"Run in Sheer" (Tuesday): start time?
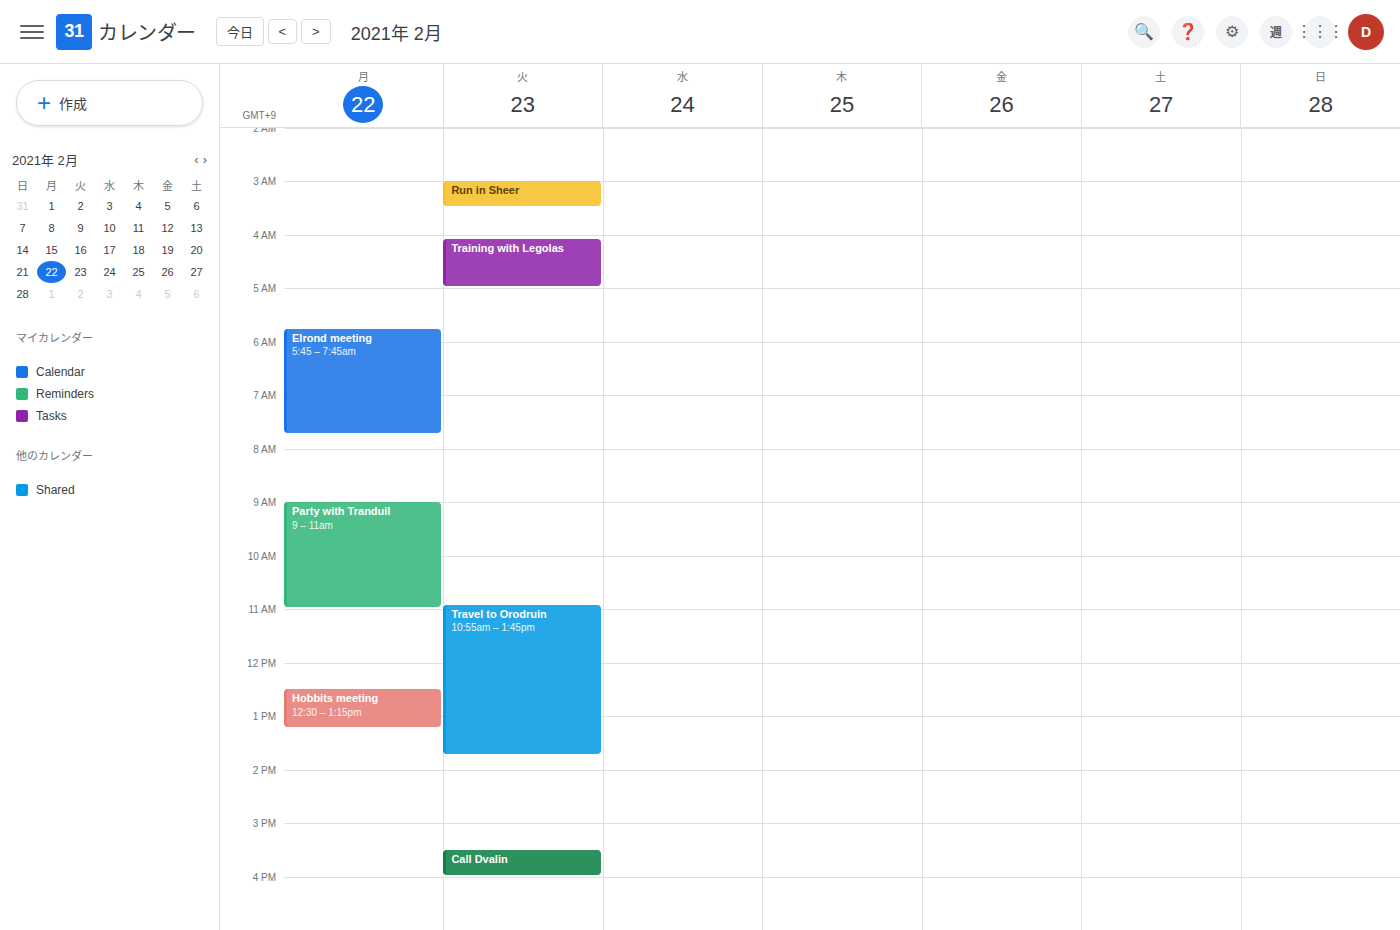
3:00 AM